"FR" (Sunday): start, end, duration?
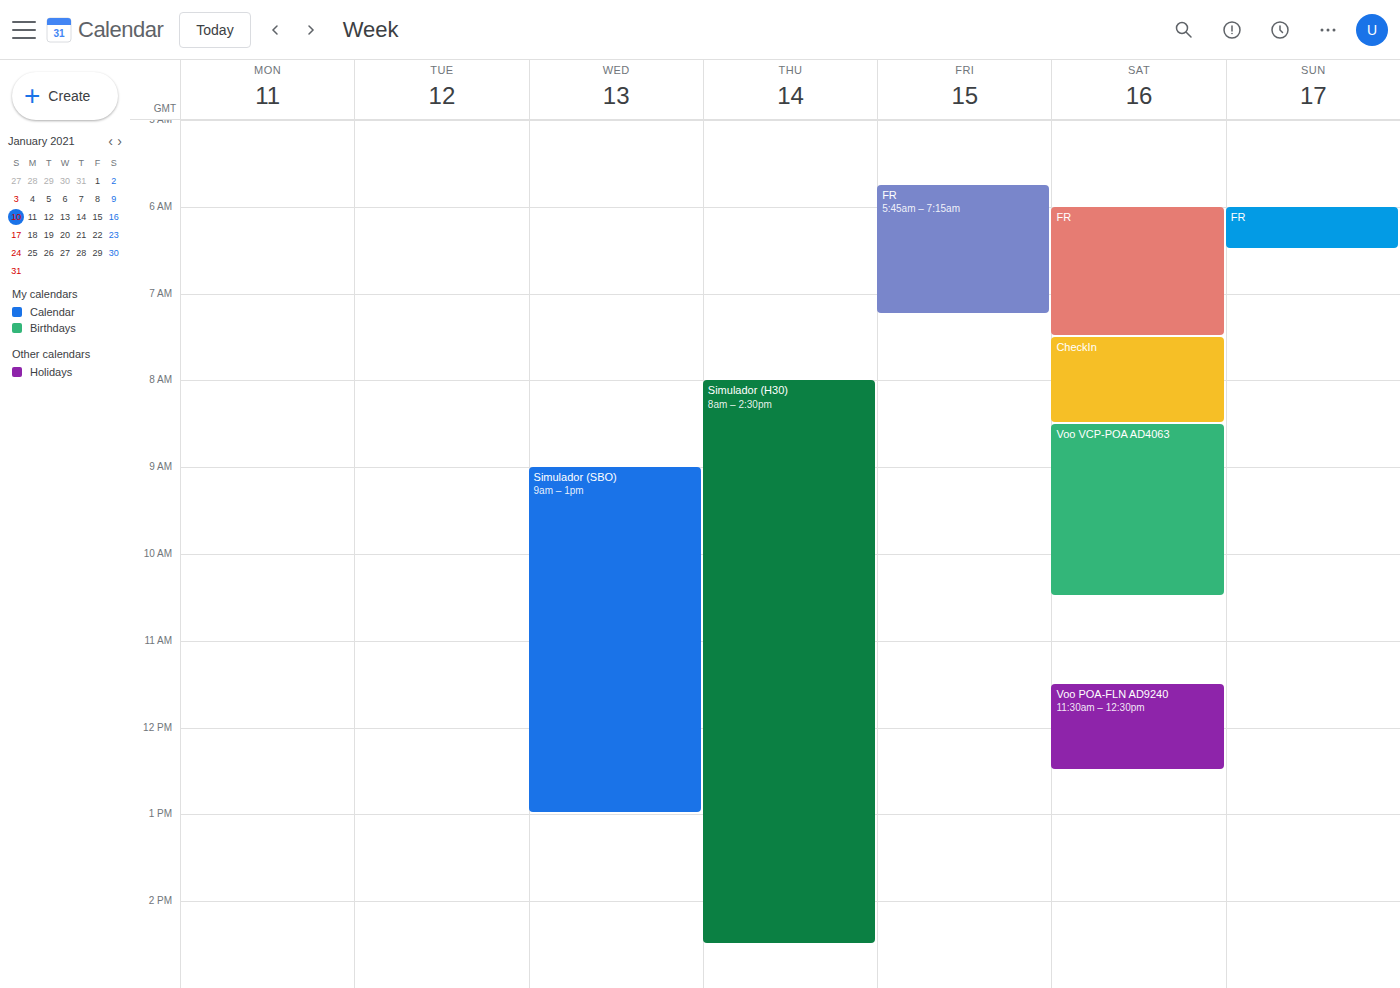
6:00 AM to 6:30 AM, 30 minutes